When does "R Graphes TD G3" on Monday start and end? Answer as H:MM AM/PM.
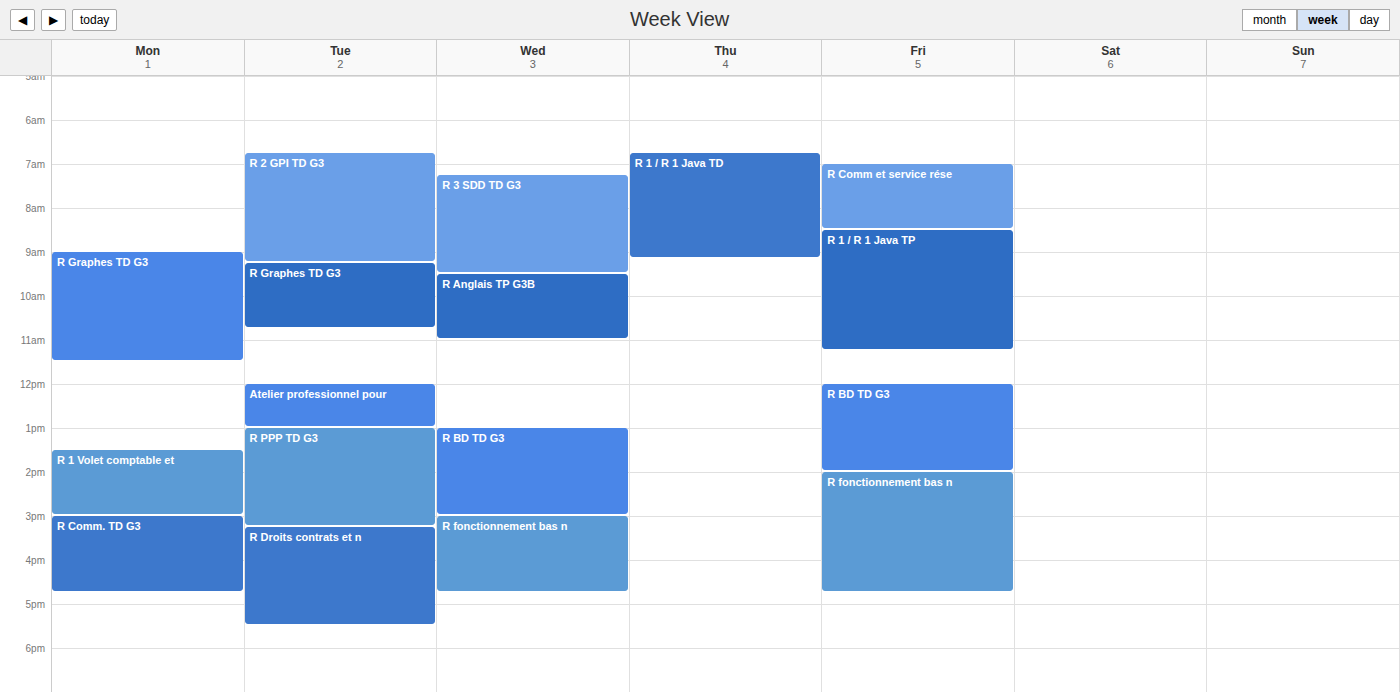
9:00 AM to 11:30 AM